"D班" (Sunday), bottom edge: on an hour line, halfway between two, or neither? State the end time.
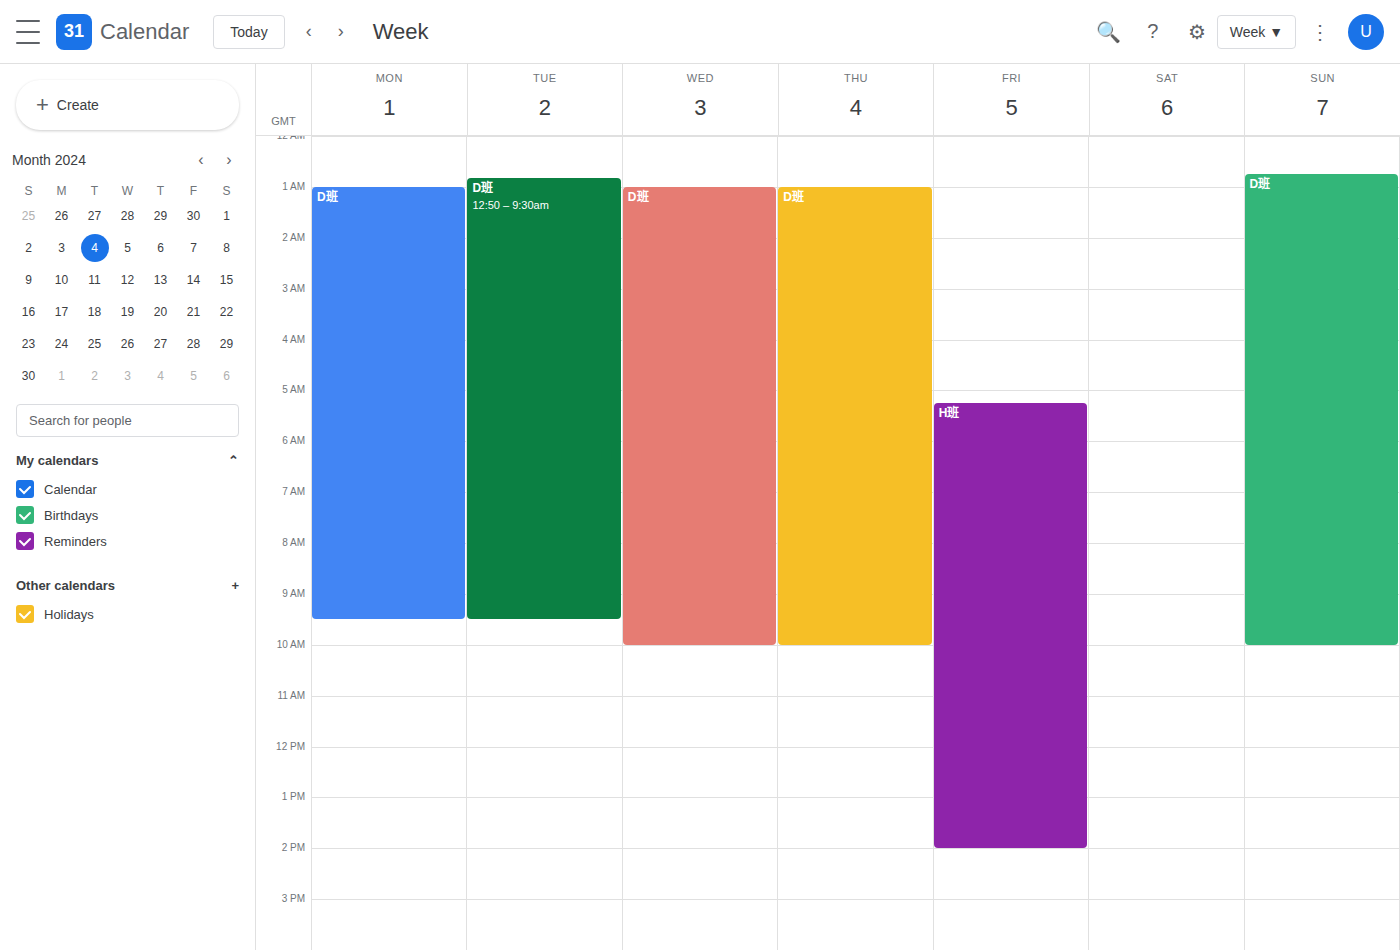
10:00 AM -- exactly on the 10 AM line.